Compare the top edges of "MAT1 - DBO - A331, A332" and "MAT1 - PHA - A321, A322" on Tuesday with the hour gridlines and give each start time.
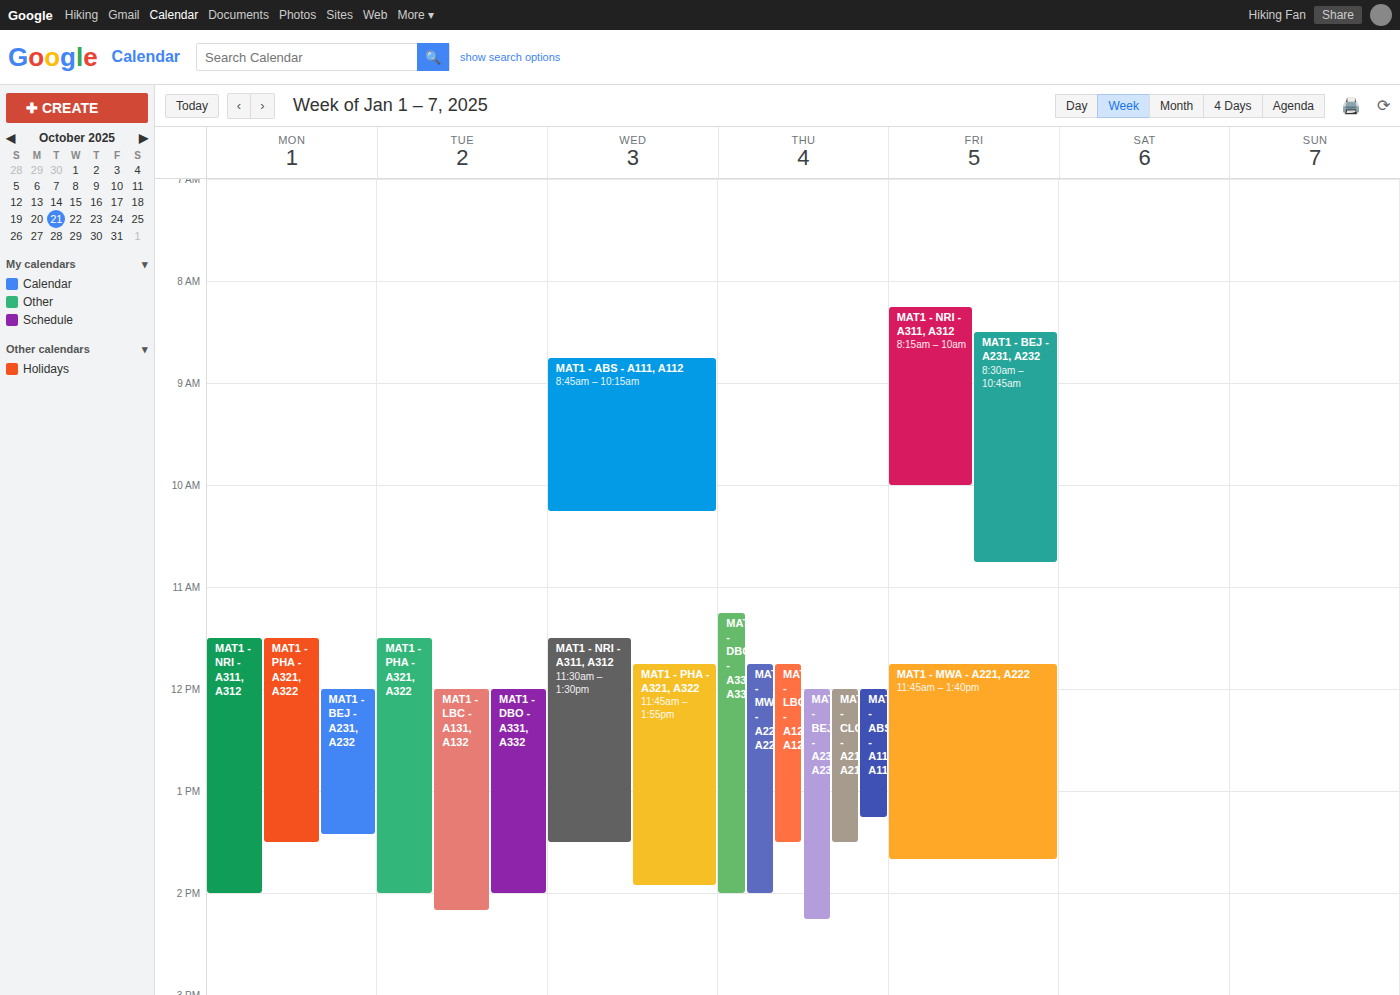
"MAT1 - DBO - A331, A332": 12:00 PM, exactly on the 12 PM line. "MAT1 - PHA - A321, A322": 11:30 AM, halfway between the 11 AM and 12 PM lines.